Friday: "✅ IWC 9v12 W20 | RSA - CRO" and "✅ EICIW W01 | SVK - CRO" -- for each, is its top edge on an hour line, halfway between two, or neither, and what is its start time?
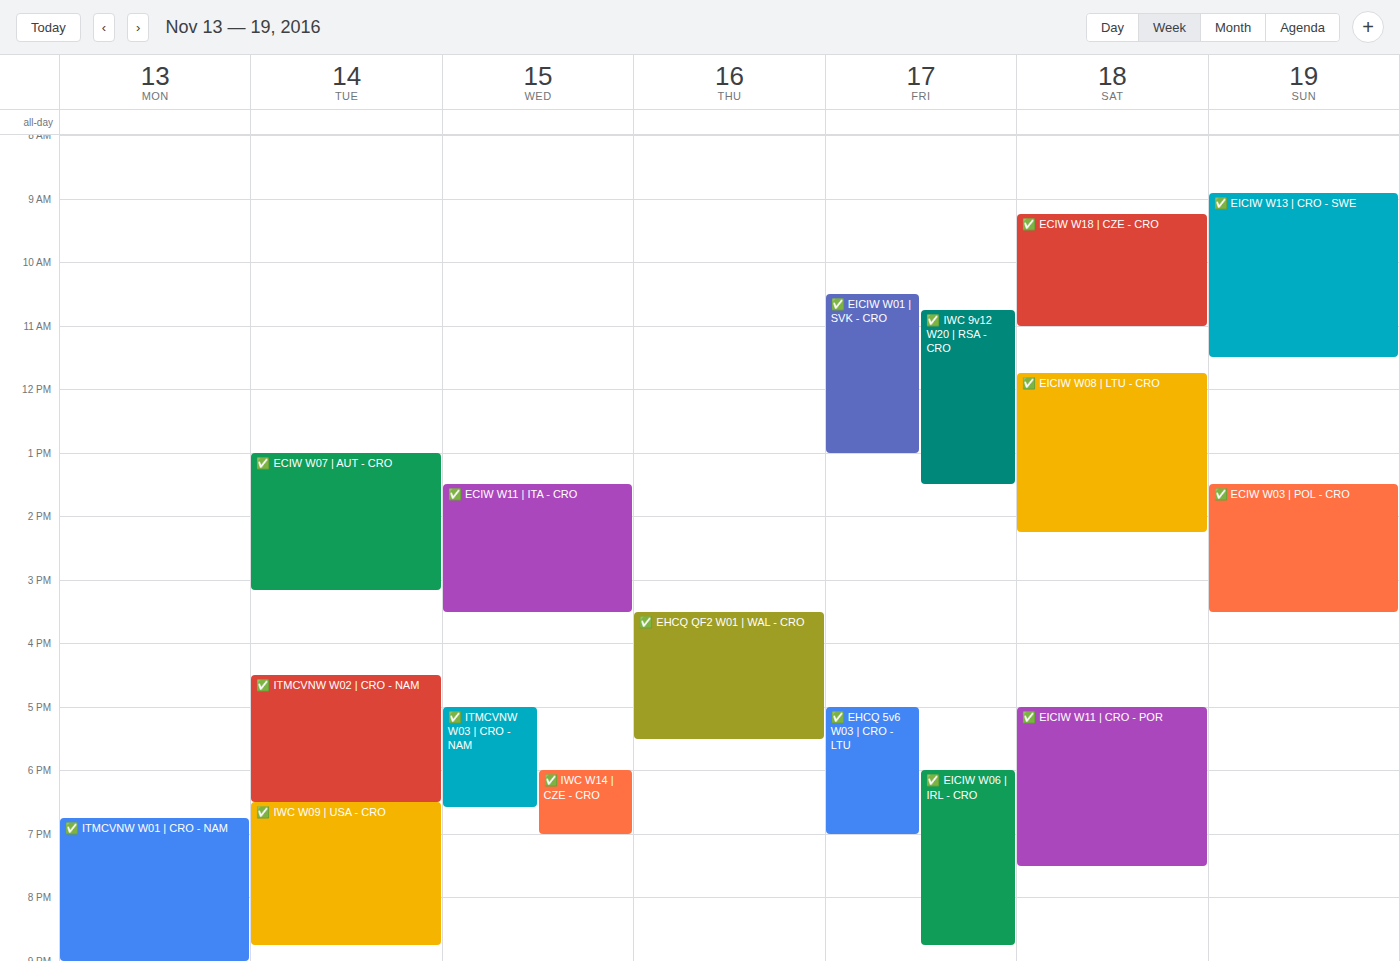
"✅ IWC 9v12 W20 | RSA - CRO": 10:45, neither: three quarters of the way from the 10:00 line to the 11:00 line. "✅ EICIW W01 | SVK - CRO": 10:30, halfway between the 10:00 and 11:00 lines.